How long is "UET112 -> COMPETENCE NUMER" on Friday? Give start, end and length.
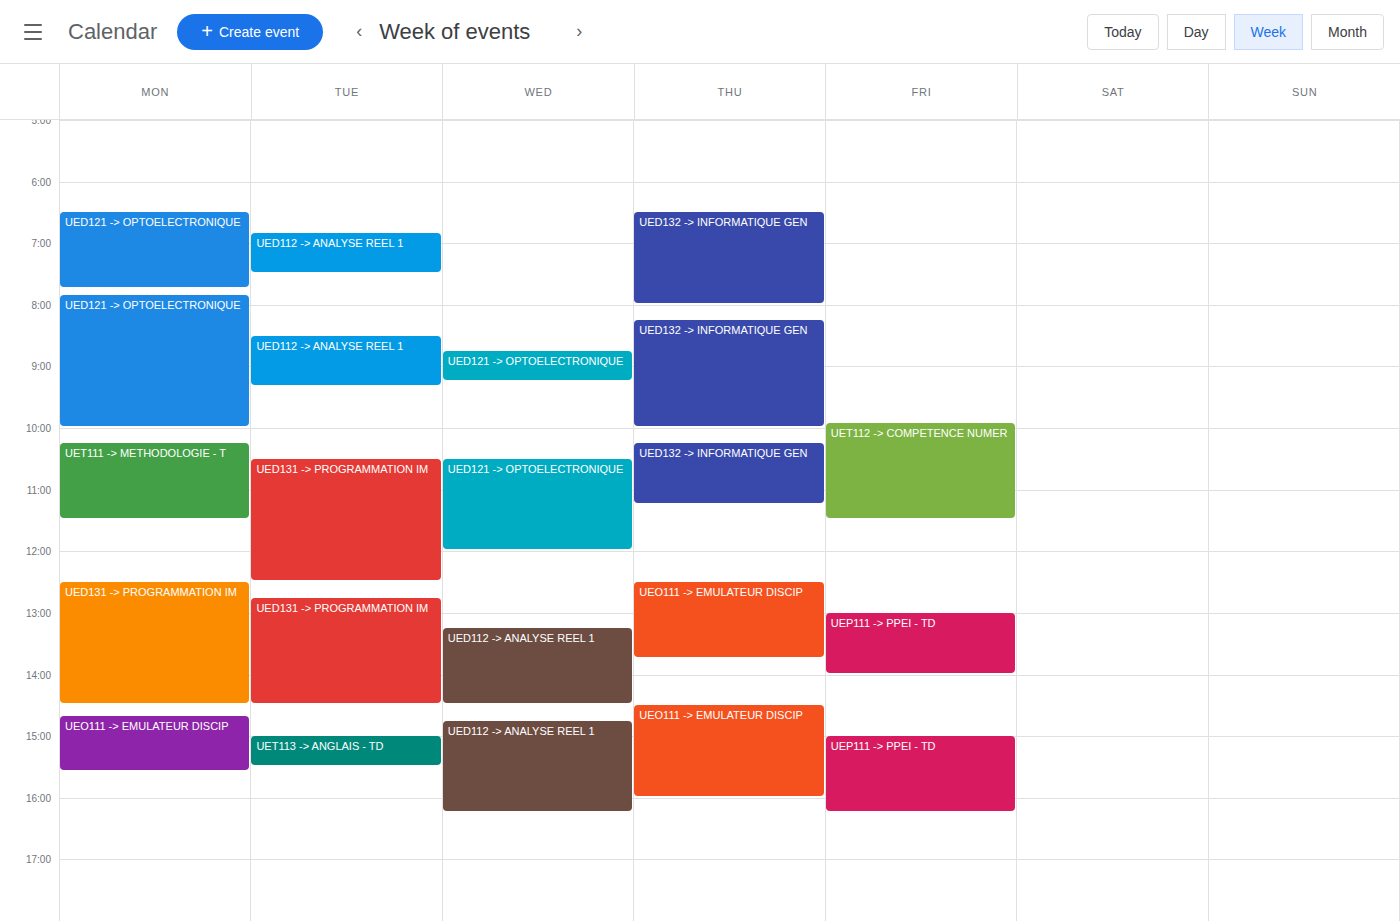
9:55 AM to 11:30 AM, 1 hour 35 minutes